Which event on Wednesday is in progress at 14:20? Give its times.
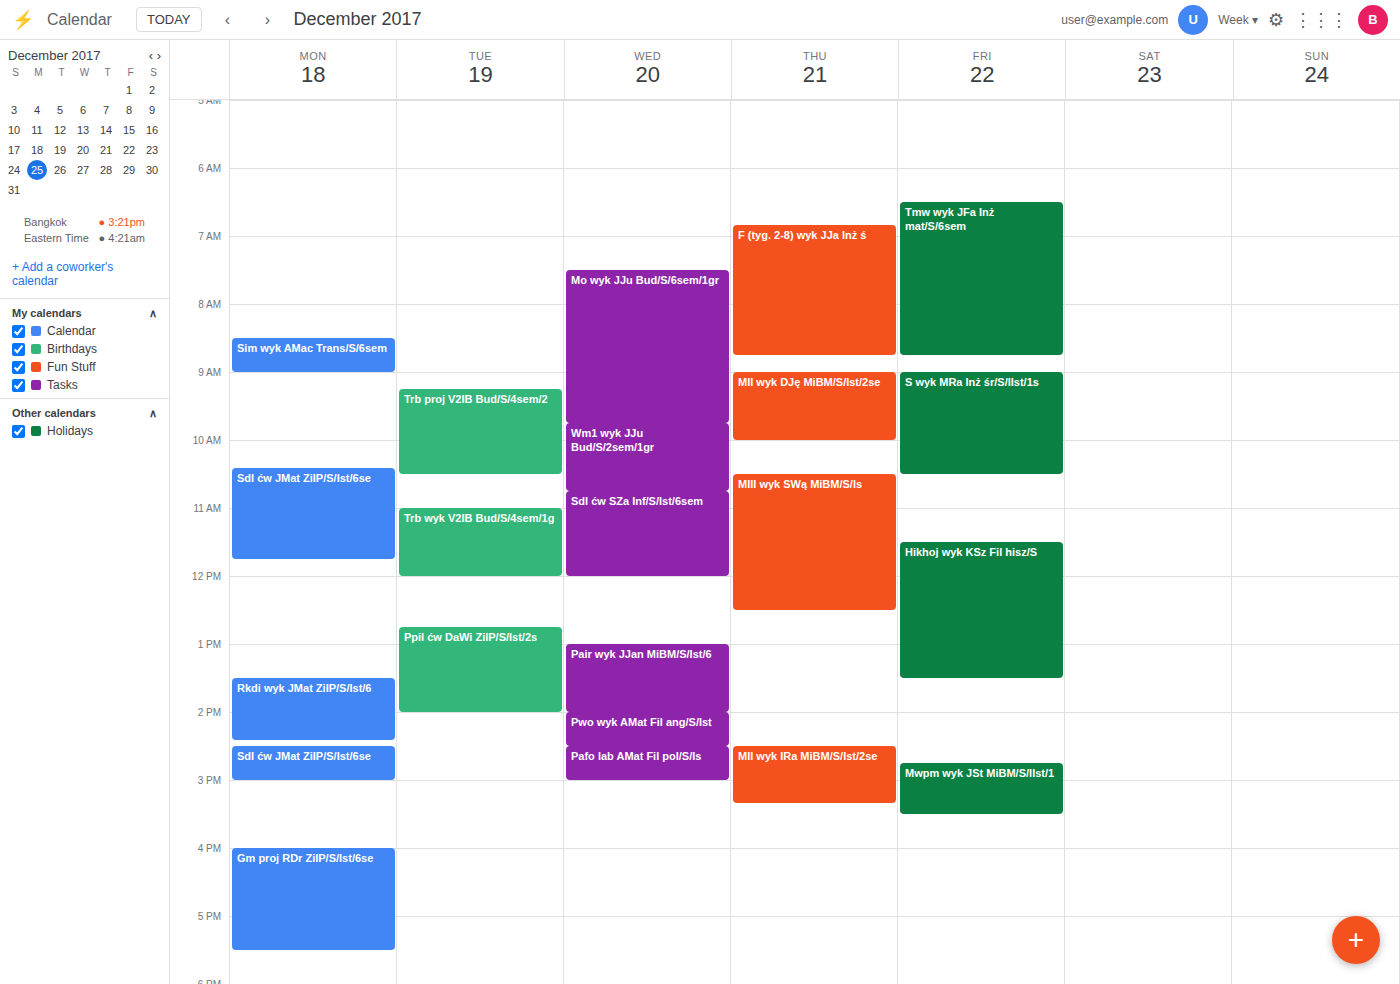
"Pwo wyk AMat Fil ang/S/Ist", 14:00 to 14:30